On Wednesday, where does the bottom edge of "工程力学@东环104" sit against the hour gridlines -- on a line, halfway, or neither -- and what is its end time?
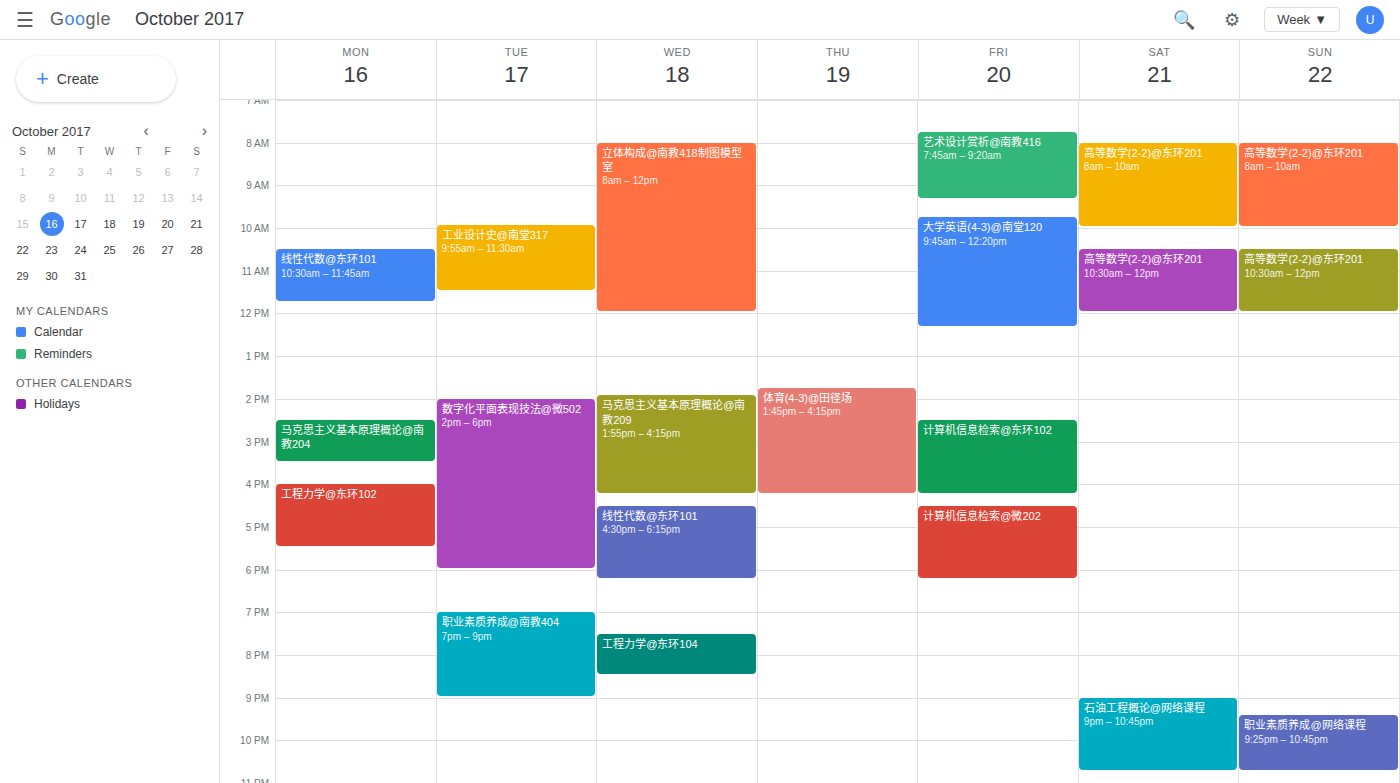
8:30 PM -- halfway between the 8 PM and 9 PM lines.